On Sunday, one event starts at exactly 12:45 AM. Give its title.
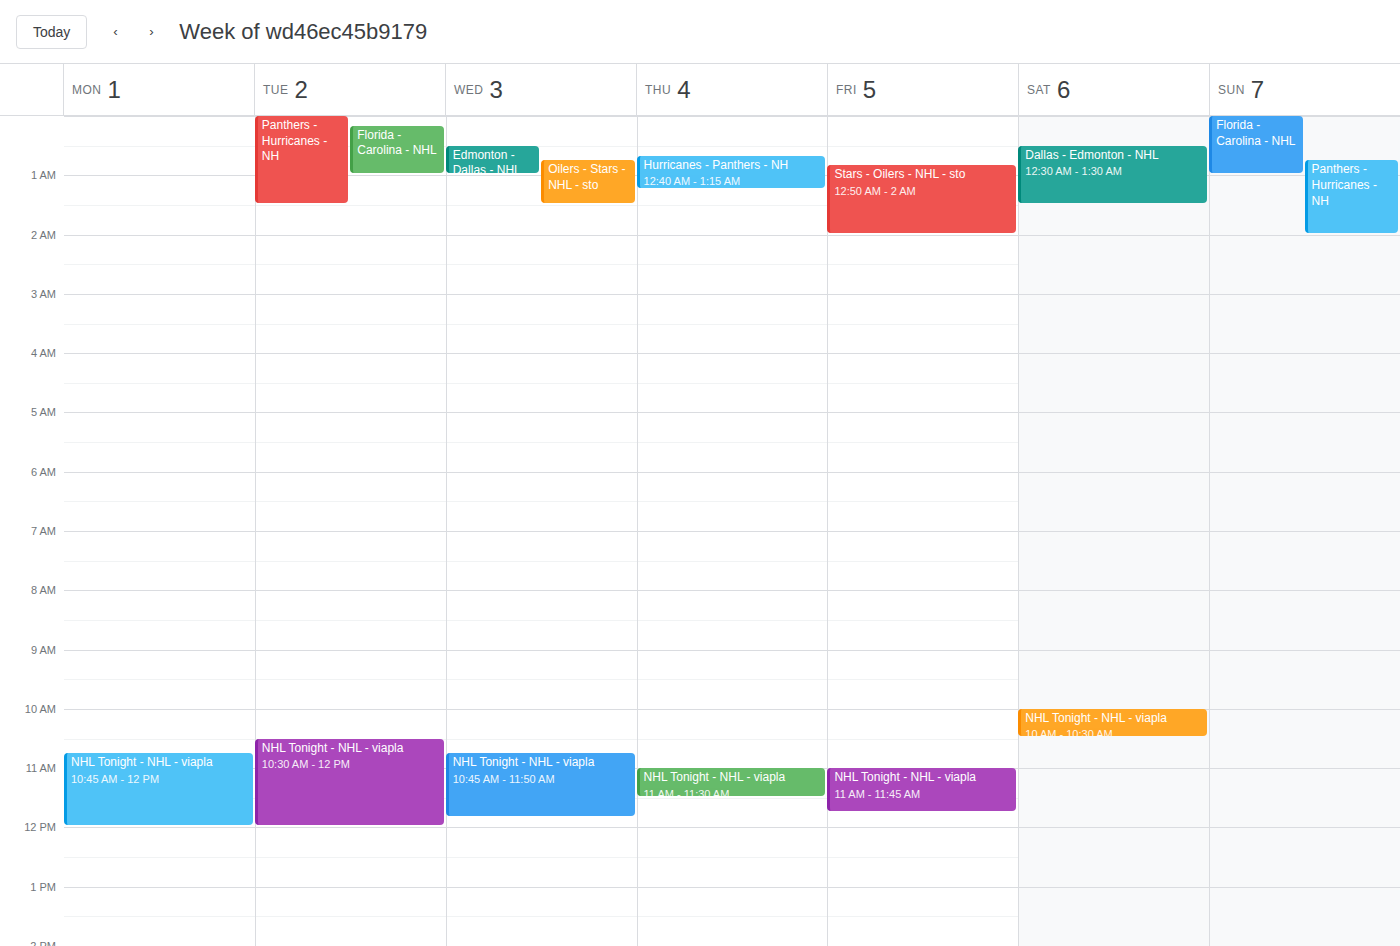
"Panthers - Hurricanes - NH"